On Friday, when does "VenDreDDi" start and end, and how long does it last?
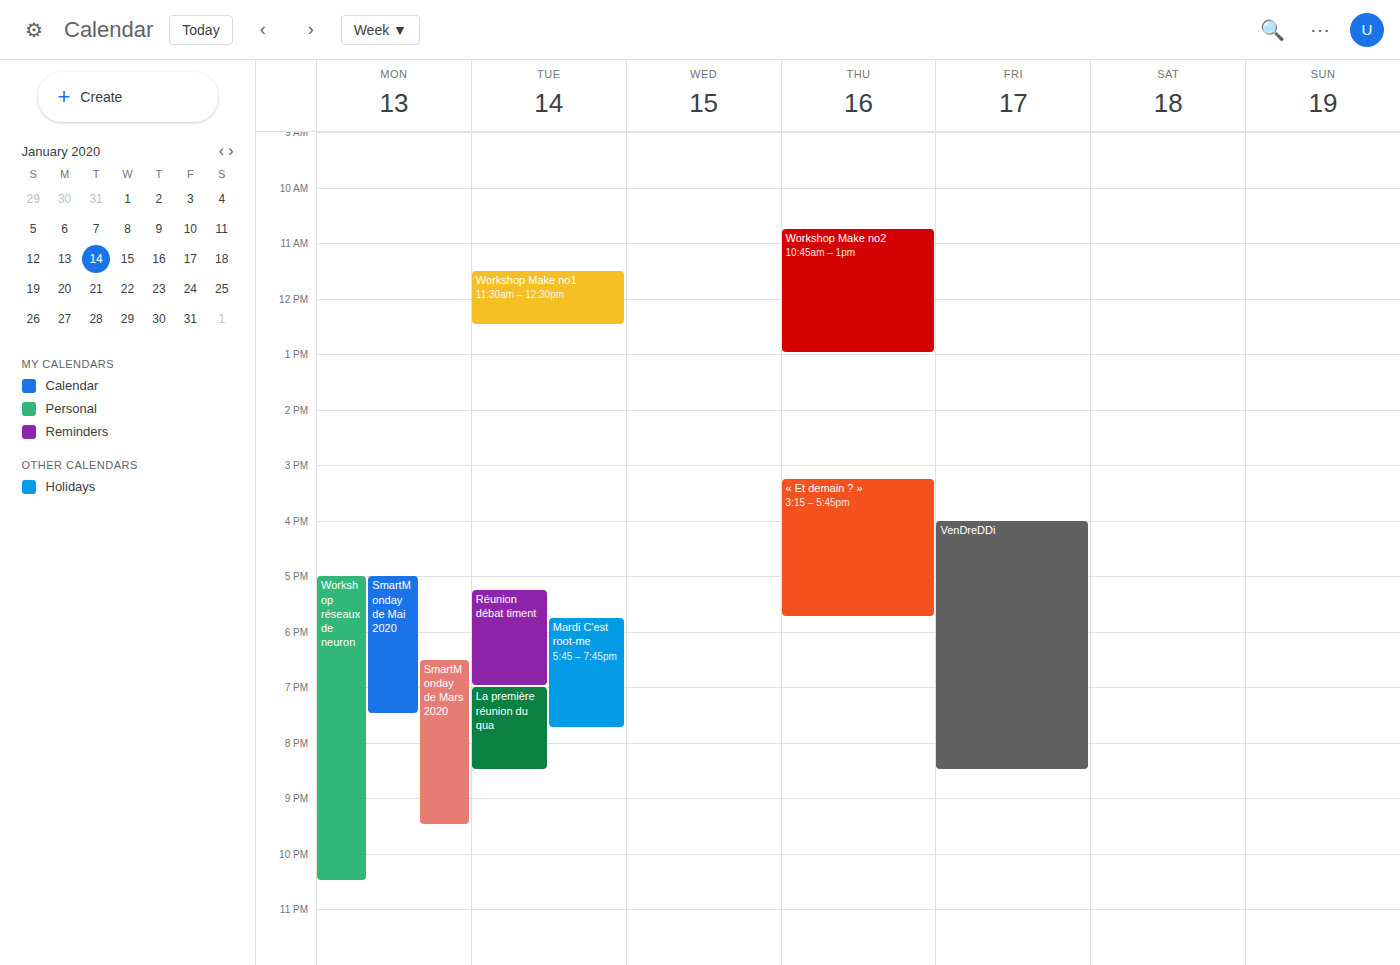
4:00 PM to 8:30 PM, 4 hours 30 minutes